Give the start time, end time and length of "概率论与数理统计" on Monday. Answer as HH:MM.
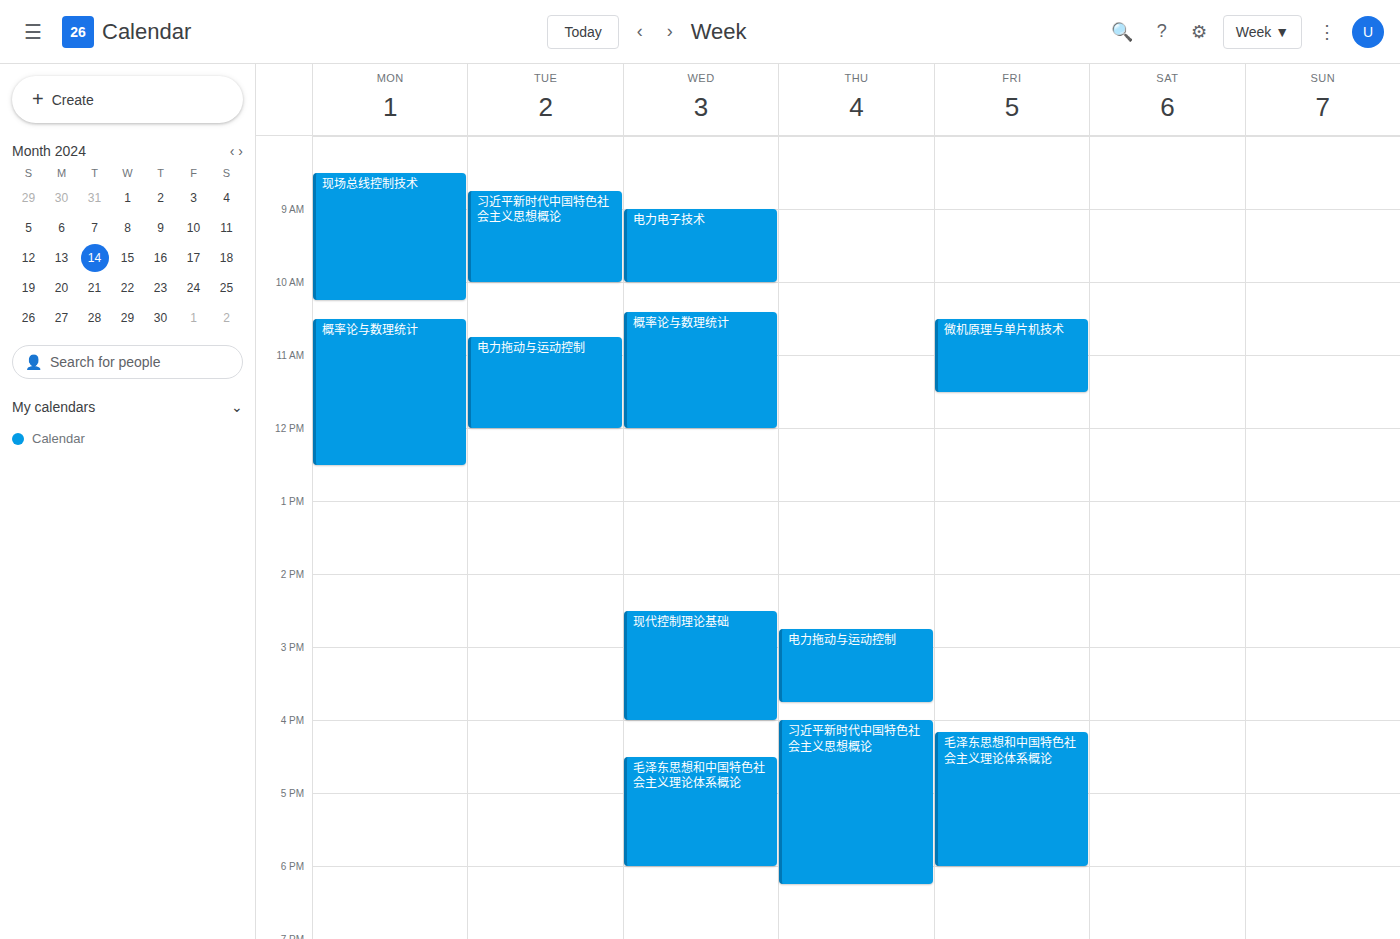
10:30 to 12:30, 2 hours